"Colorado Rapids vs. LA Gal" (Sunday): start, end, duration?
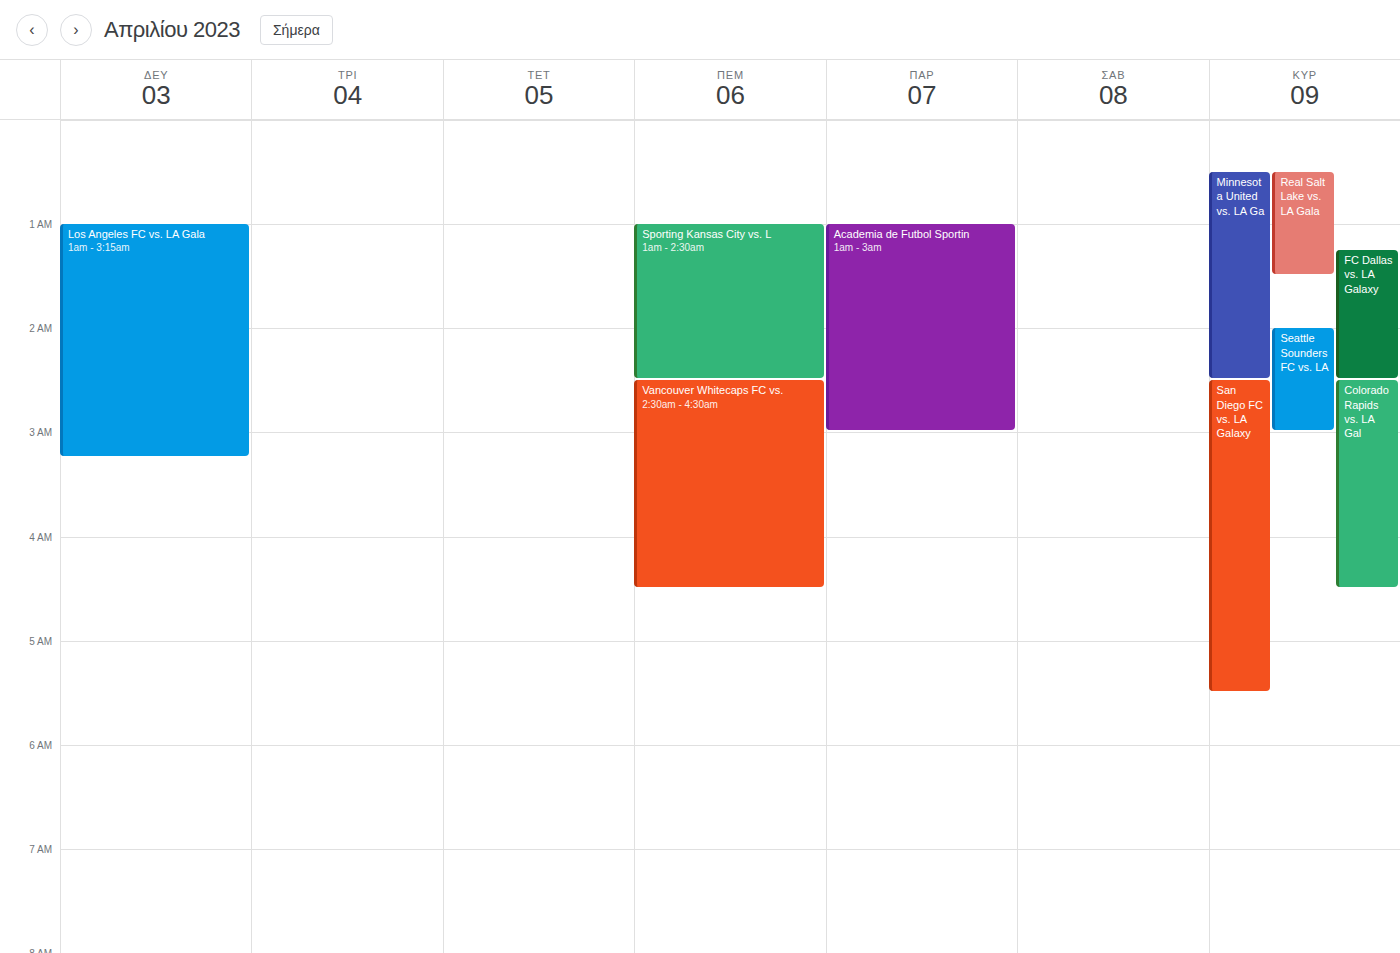
2:30 AM to 4:30 AM, 2 hours